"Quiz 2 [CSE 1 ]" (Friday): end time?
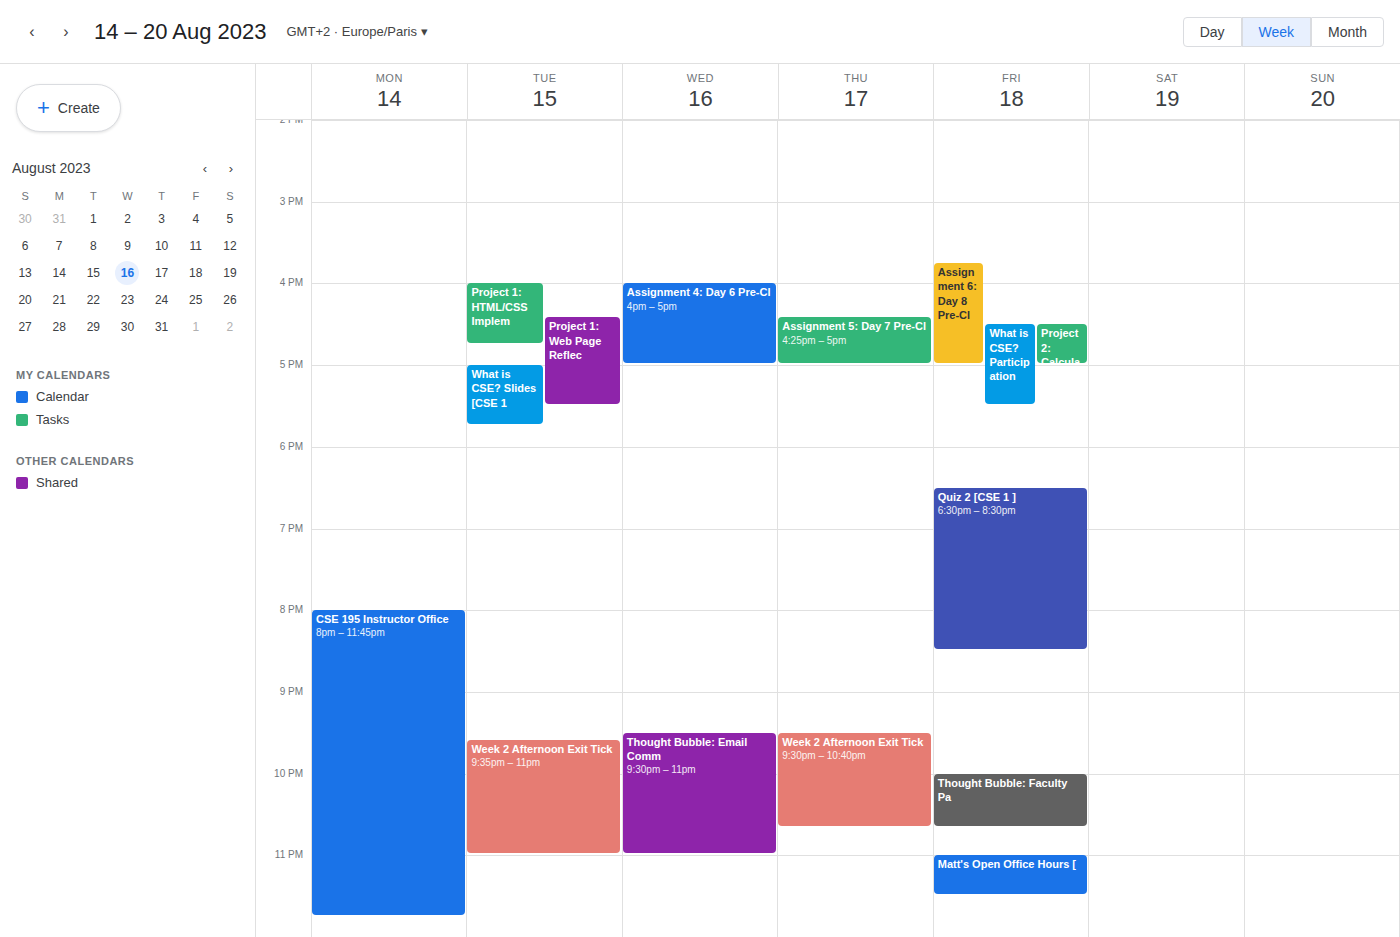
20:30